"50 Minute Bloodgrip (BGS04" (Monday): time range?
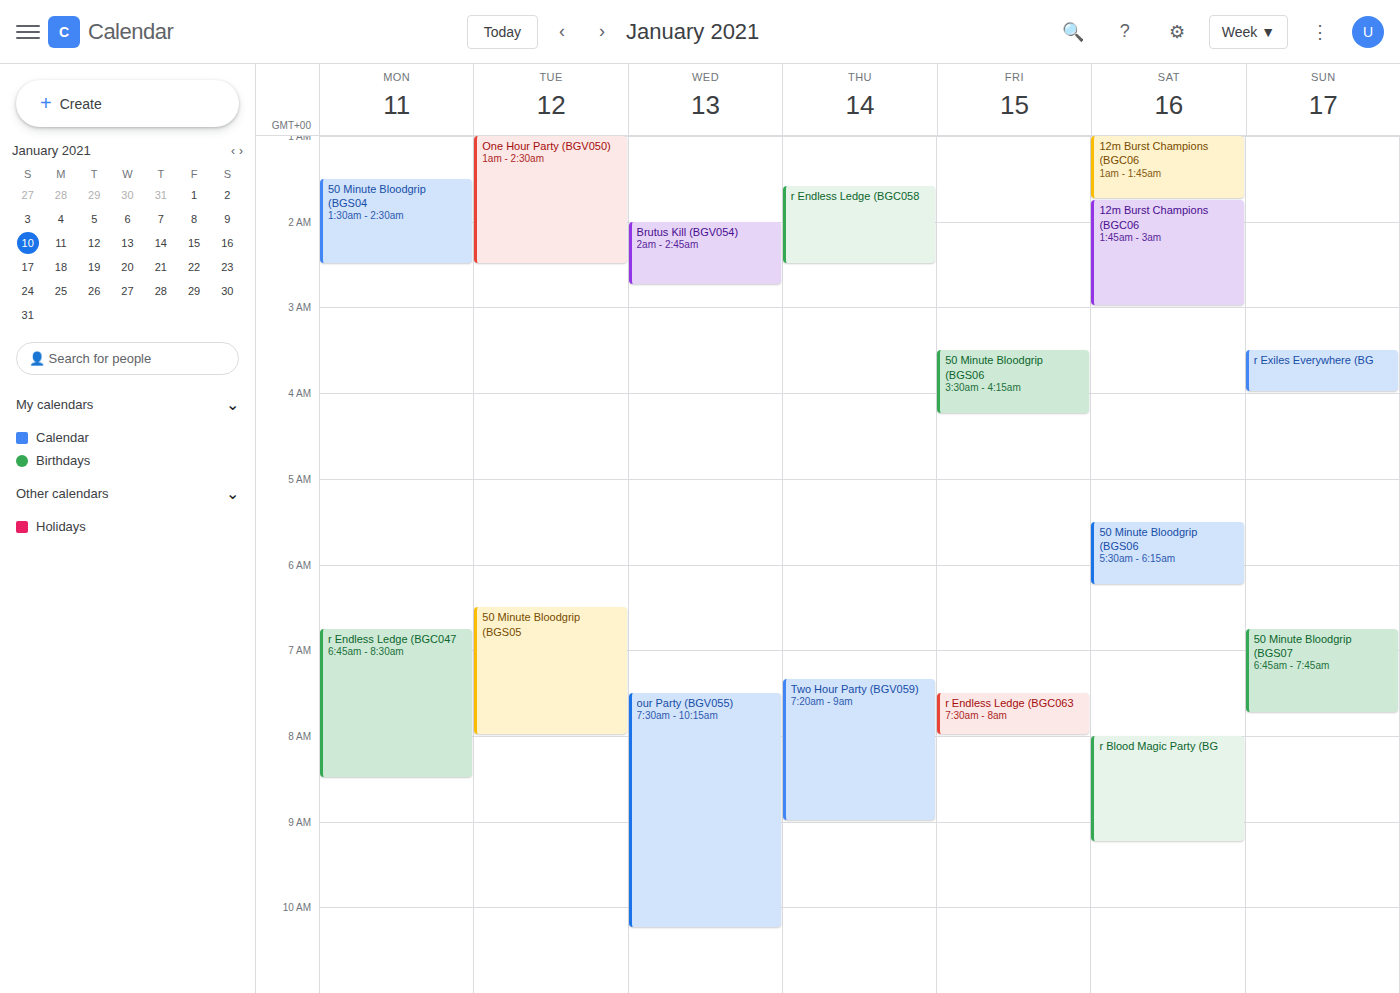
1:30 AM to 2:30 AM